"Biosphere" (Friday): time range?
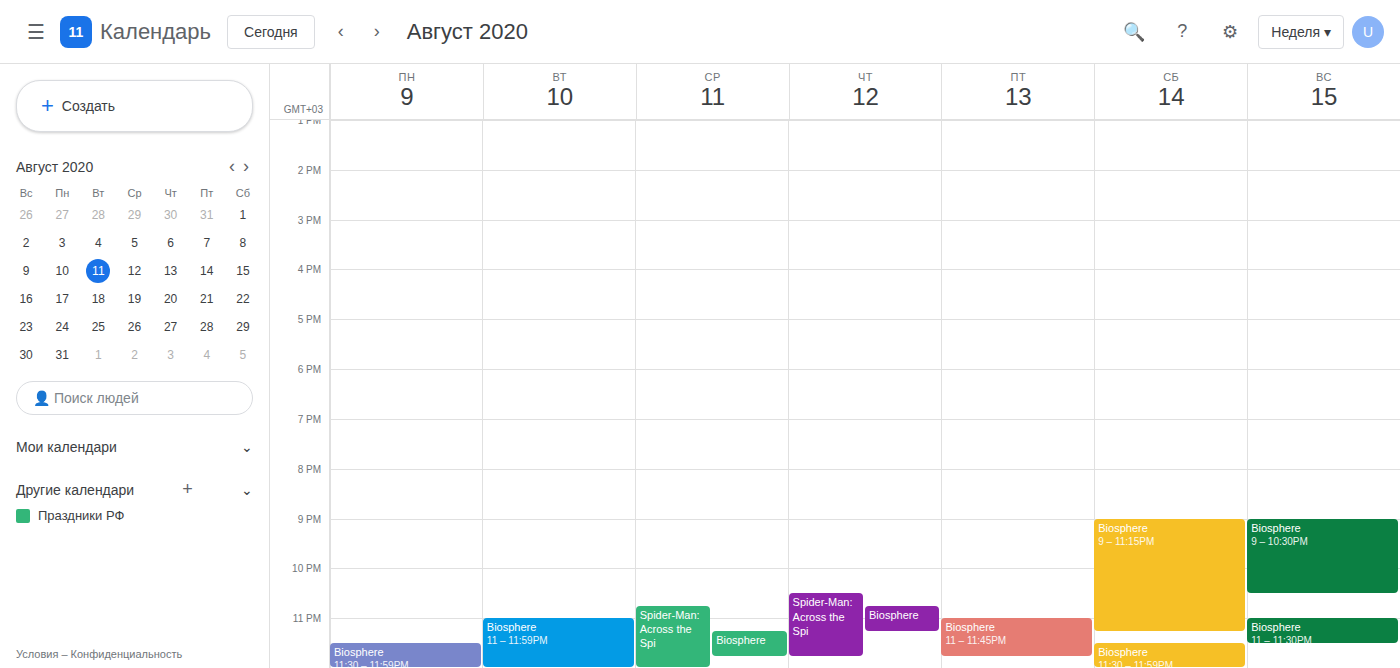
11:00 PM to 11:45 PM